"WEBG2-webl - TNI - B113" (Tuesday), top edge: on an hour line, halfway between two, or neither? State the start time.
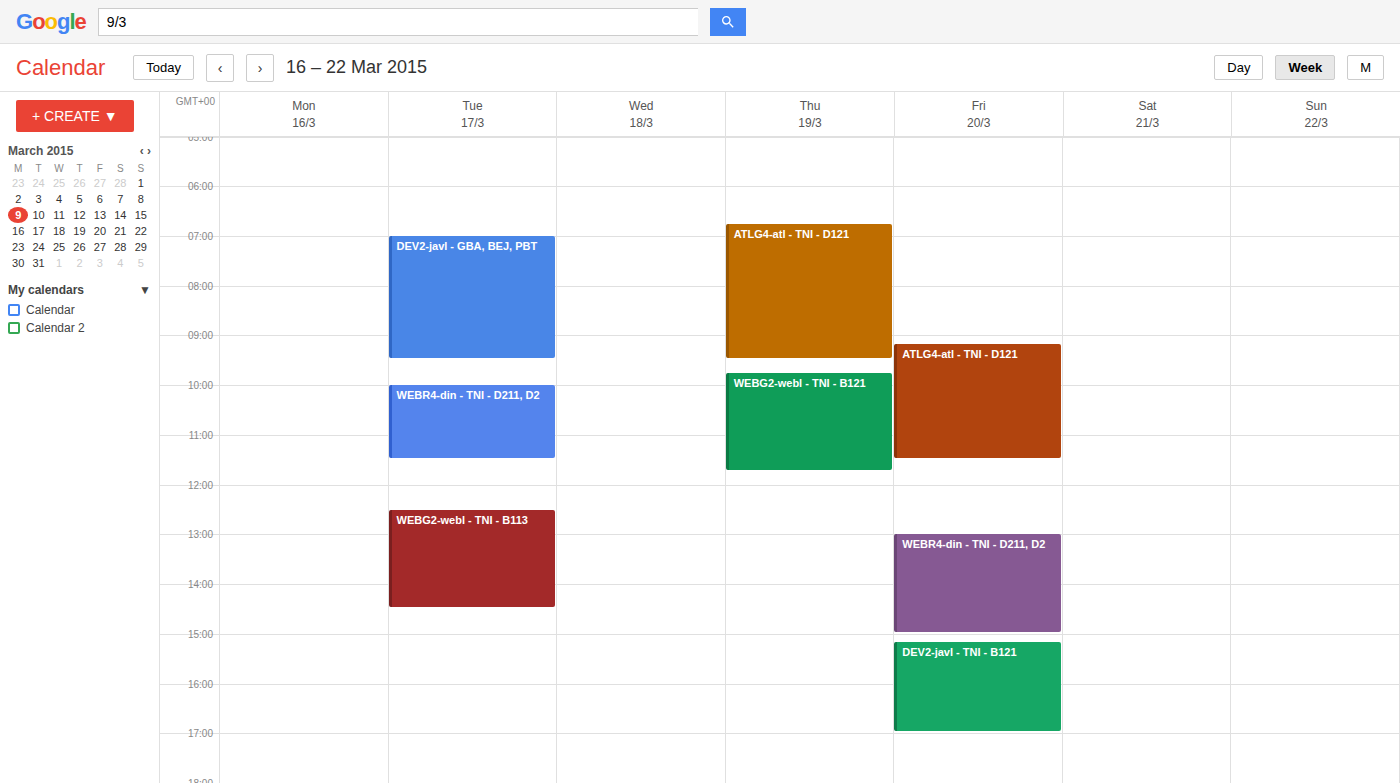
12:30 PM -- halfway between the 12 PM and 1 PM lines.